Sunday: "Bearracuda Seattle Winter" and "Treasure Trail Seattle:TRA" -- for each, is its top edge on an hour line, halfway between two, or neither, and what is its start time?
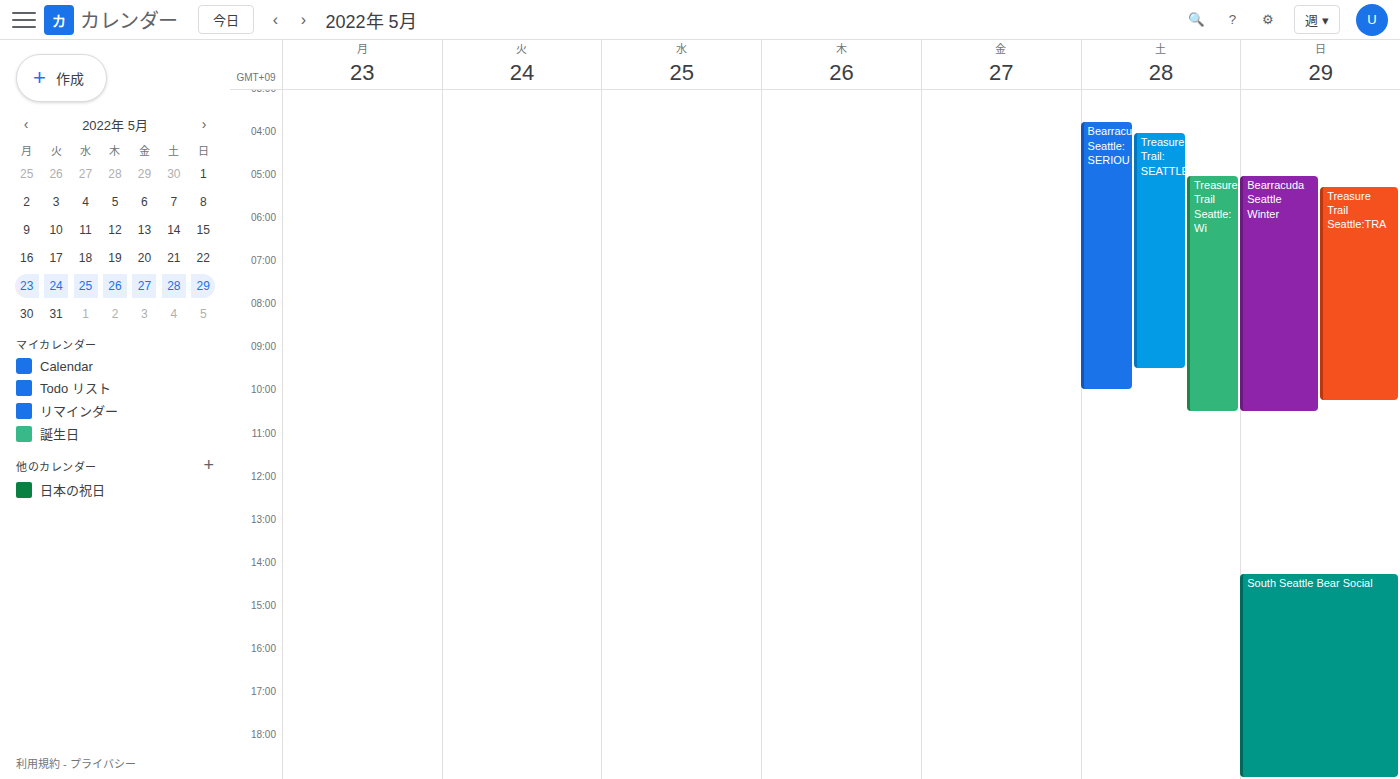
"Bearracuda Seattle Winter": 5:00 AM, exactly on the 5 AM line. "Treasure Trail Seattle:TRA": 5:15 AM, neither: a quarter of the way from the 5 AM line to the 6 AM line.